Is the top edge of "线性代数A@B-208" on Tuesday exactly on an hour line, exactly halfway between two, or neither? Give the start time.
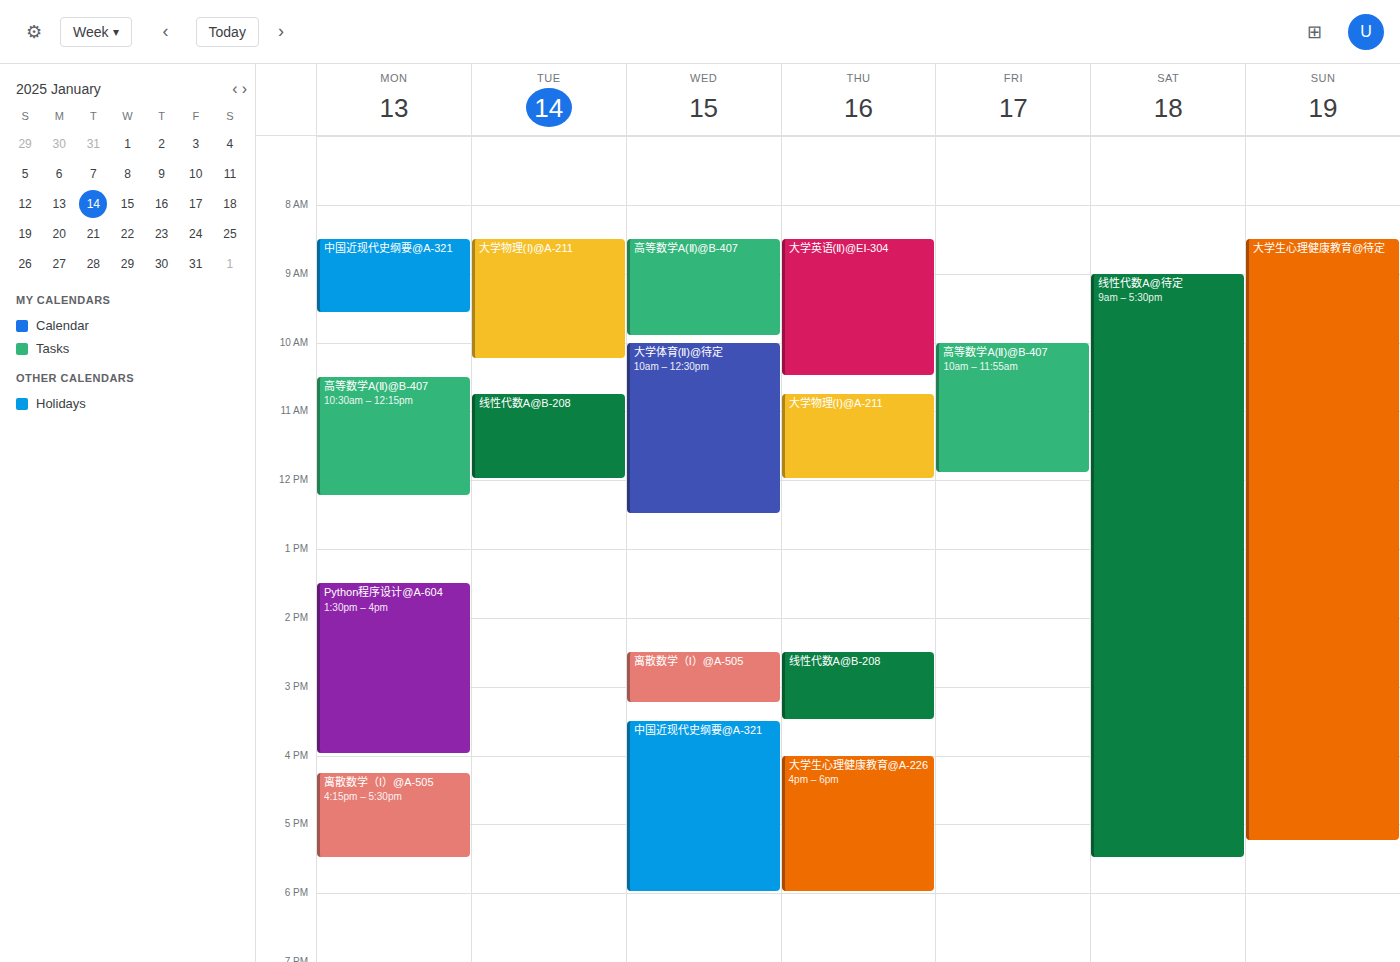
10:45 AM -- neither: three quarters of the way from the 10 AM line to the 11 AM line.